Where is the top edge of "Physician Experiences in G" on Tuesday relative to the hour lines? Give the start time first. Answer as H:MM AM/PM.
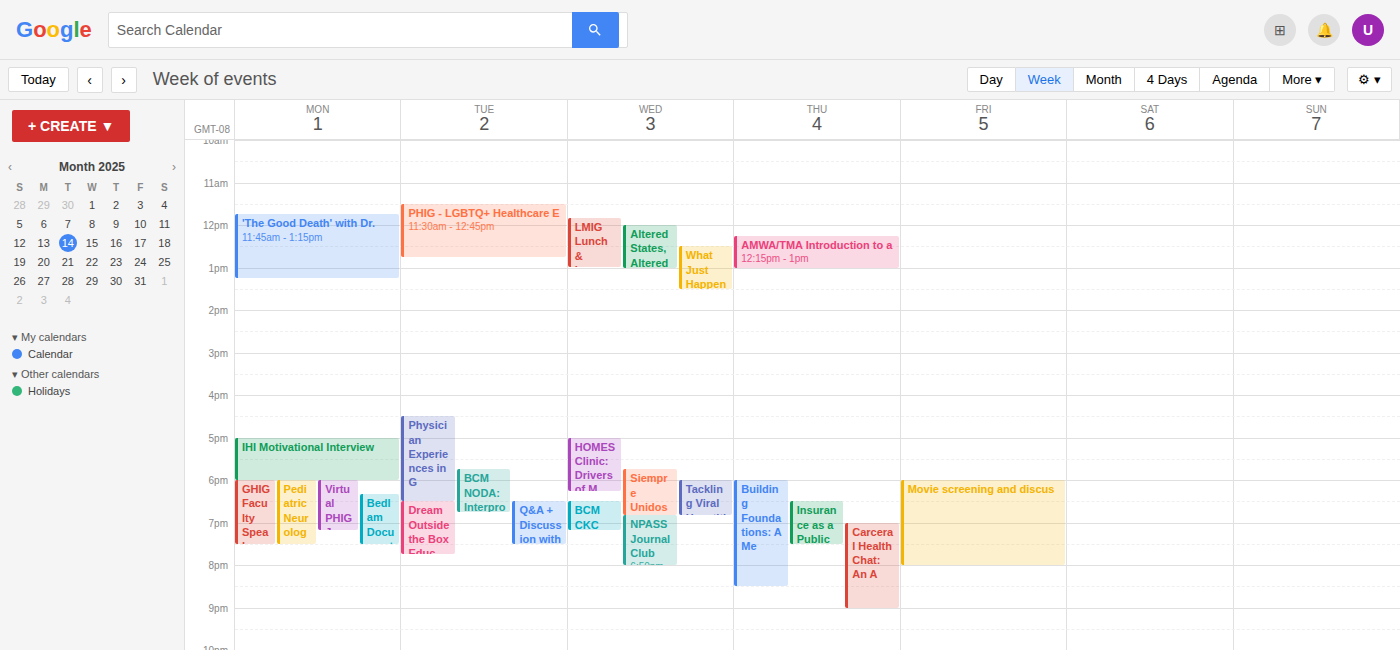
4:30 PM -- halfway between the 4 PM and 5 PM lines.